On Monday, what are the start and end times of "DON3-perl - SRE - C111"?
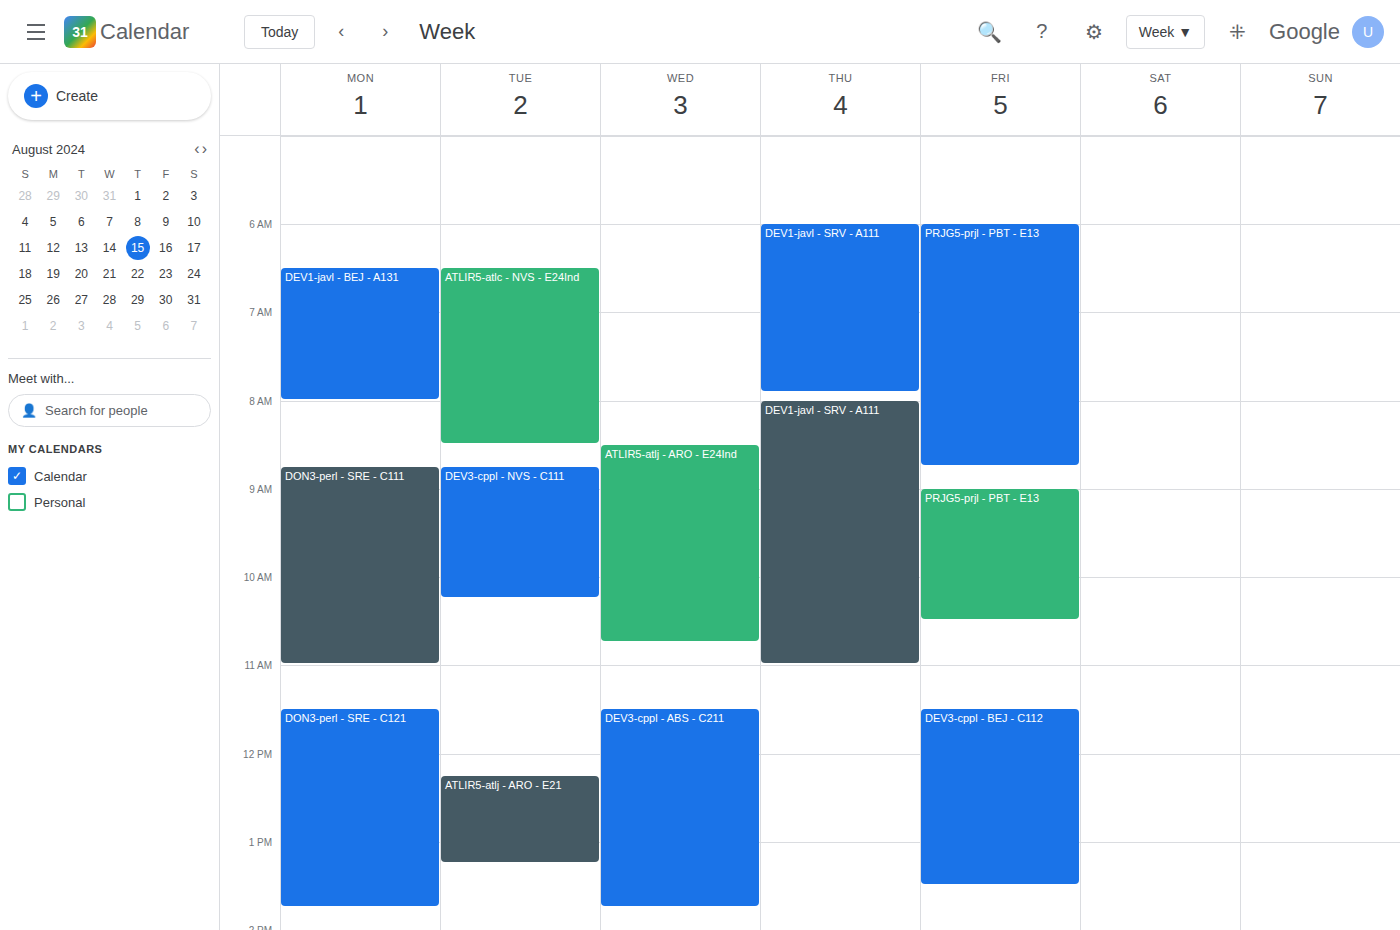
8:45 AM to 11:00 AM